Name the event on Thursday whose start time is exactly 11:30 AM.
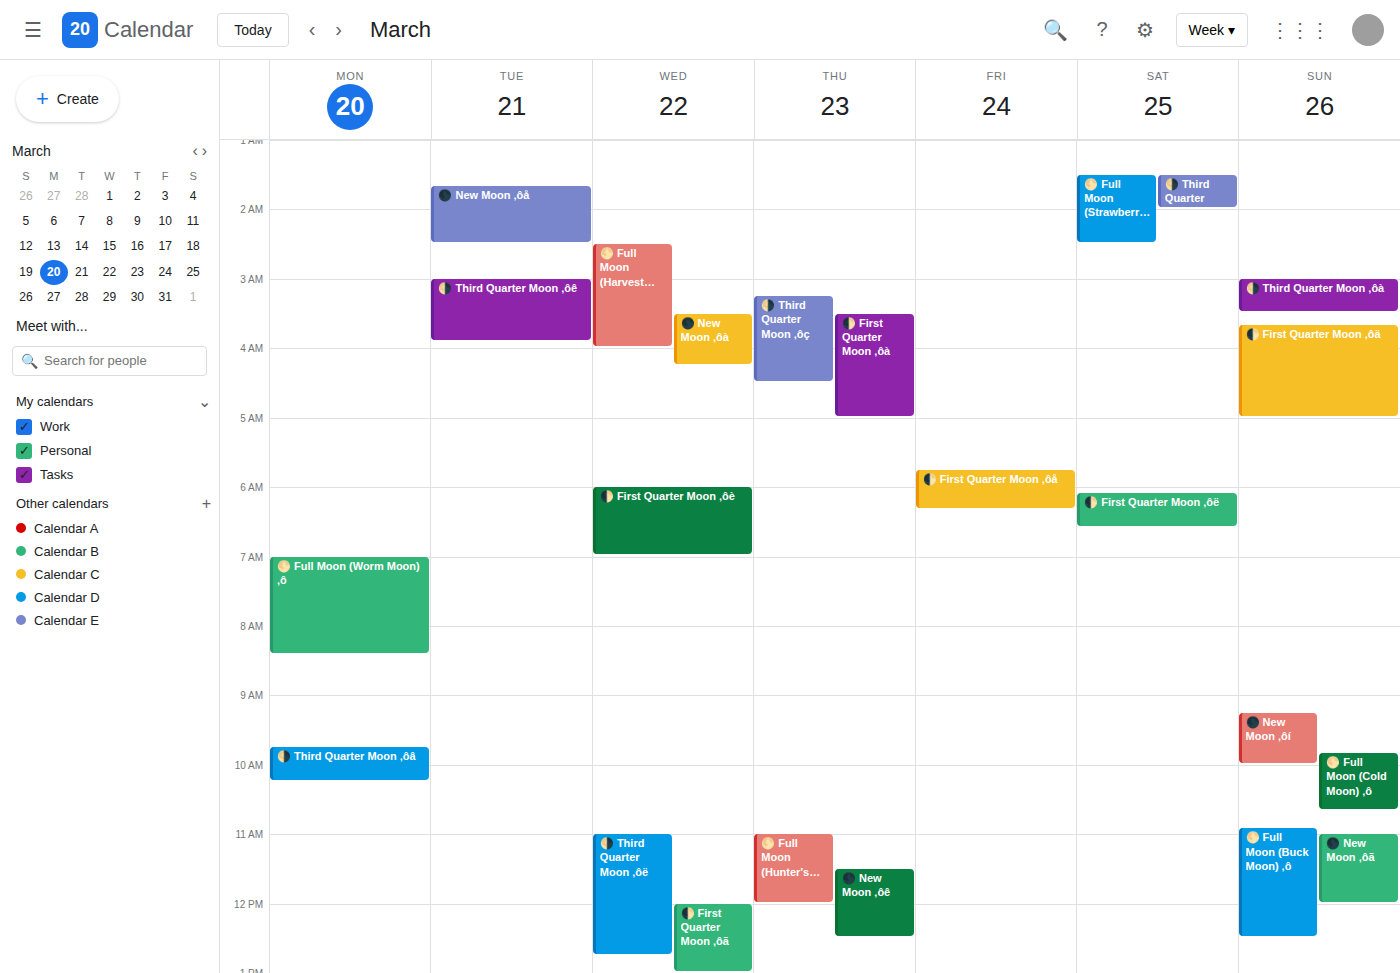
"🌑 New Moon ‚ôê"